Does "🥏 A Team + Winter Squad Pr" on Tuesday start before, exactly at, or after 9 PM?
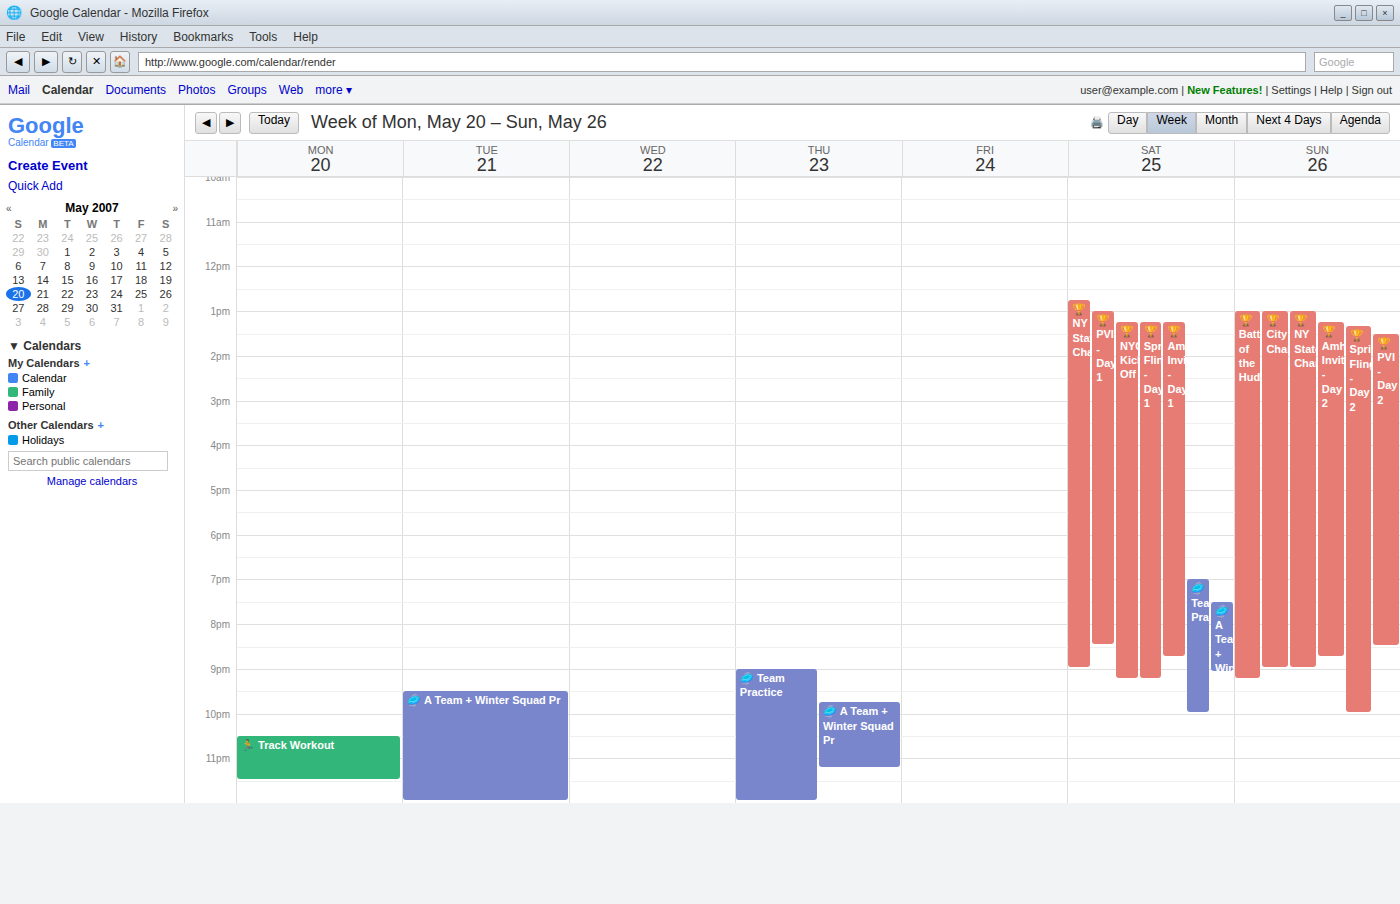
9:30 PM -- after 9 PM, 30 minutes below the 9 PM line.